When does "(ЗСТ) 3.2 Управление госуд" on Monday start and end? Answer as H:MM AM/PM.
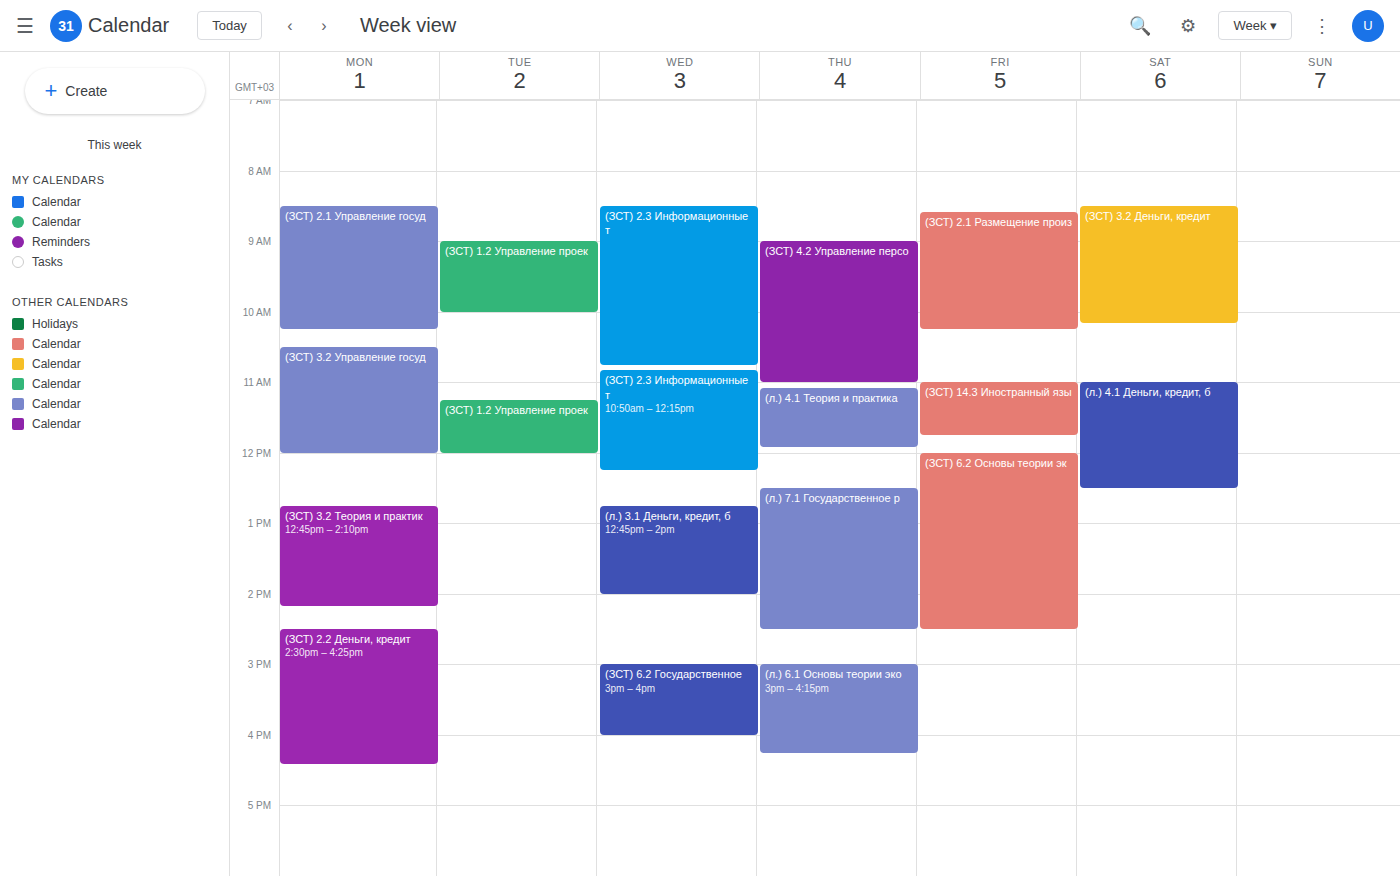
10:30 AM to 12:00 PM